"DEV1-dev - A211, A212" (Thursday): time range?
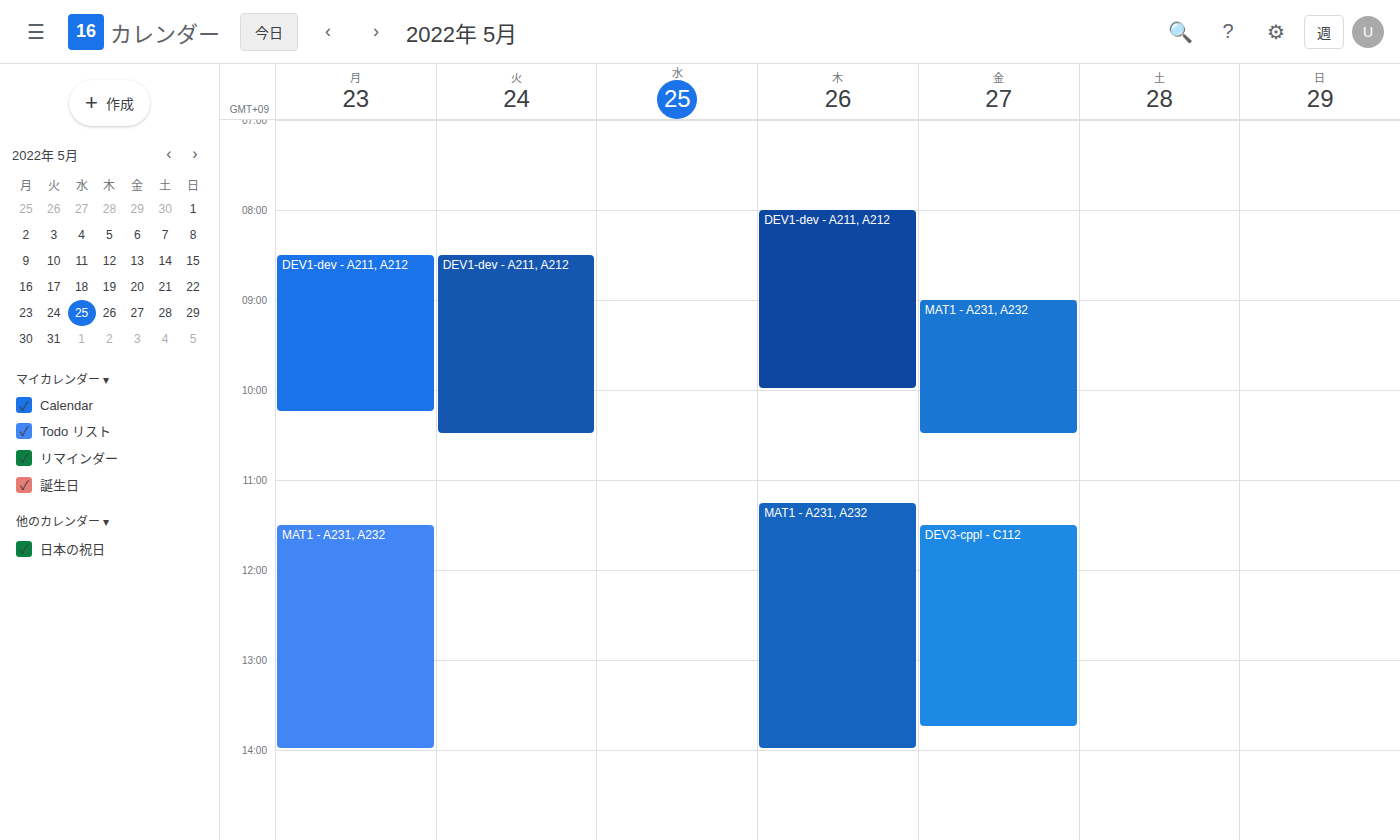
8:00 AM to 10:00 AM